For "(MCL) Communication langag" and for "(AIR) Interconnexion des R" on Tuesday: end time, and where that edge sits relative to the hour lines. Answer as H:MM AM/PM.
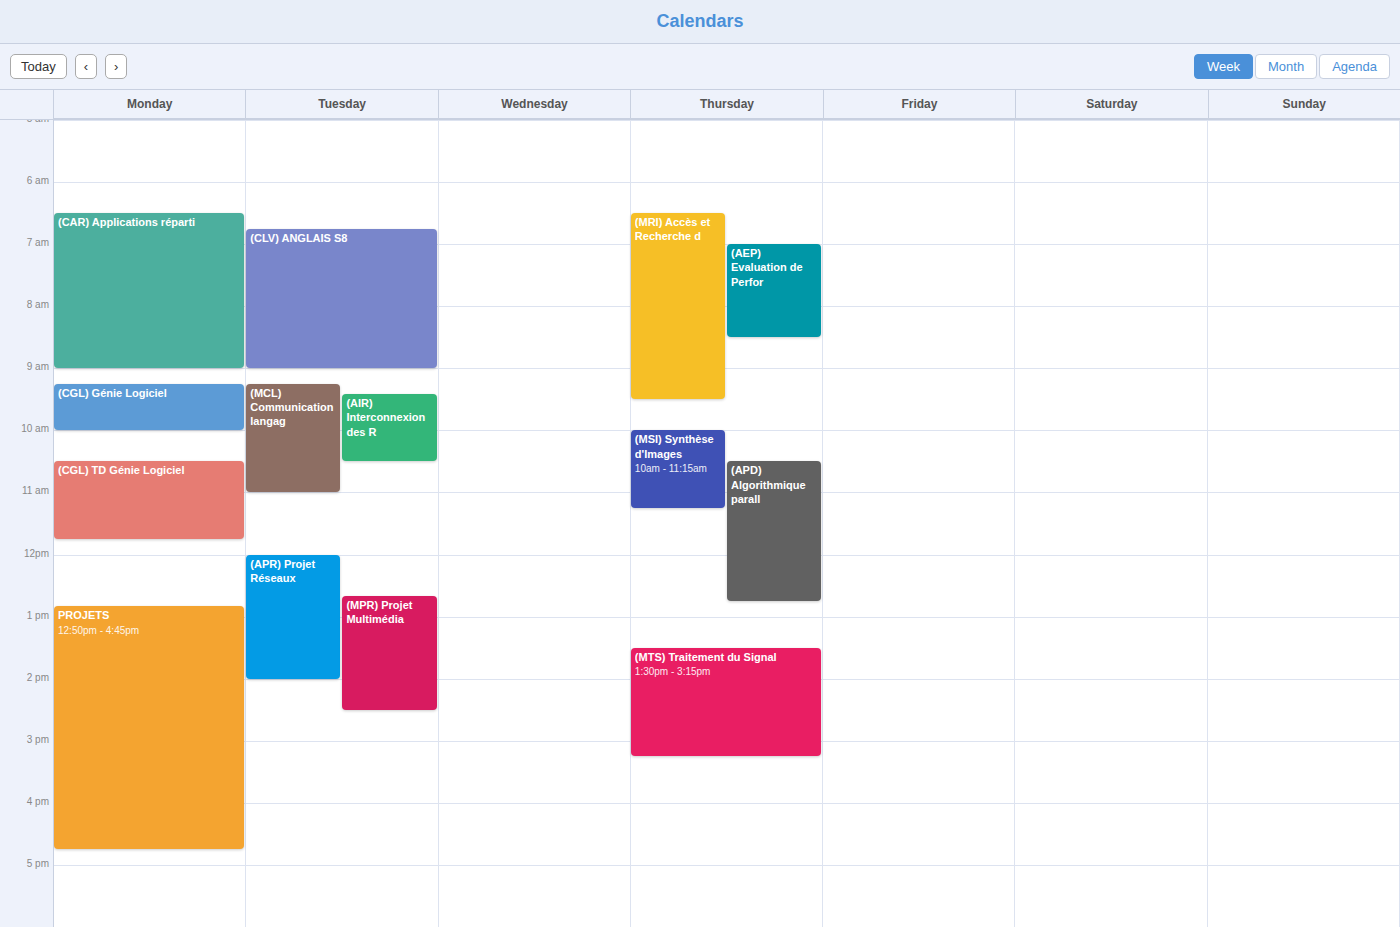
"(MCL) Communication langag": 11:00 AM, exactly on the 11 AM line. "(AIR) Interconnexion des R": 10:30 AM, halfway between the 10 AM and 11 AM lines.